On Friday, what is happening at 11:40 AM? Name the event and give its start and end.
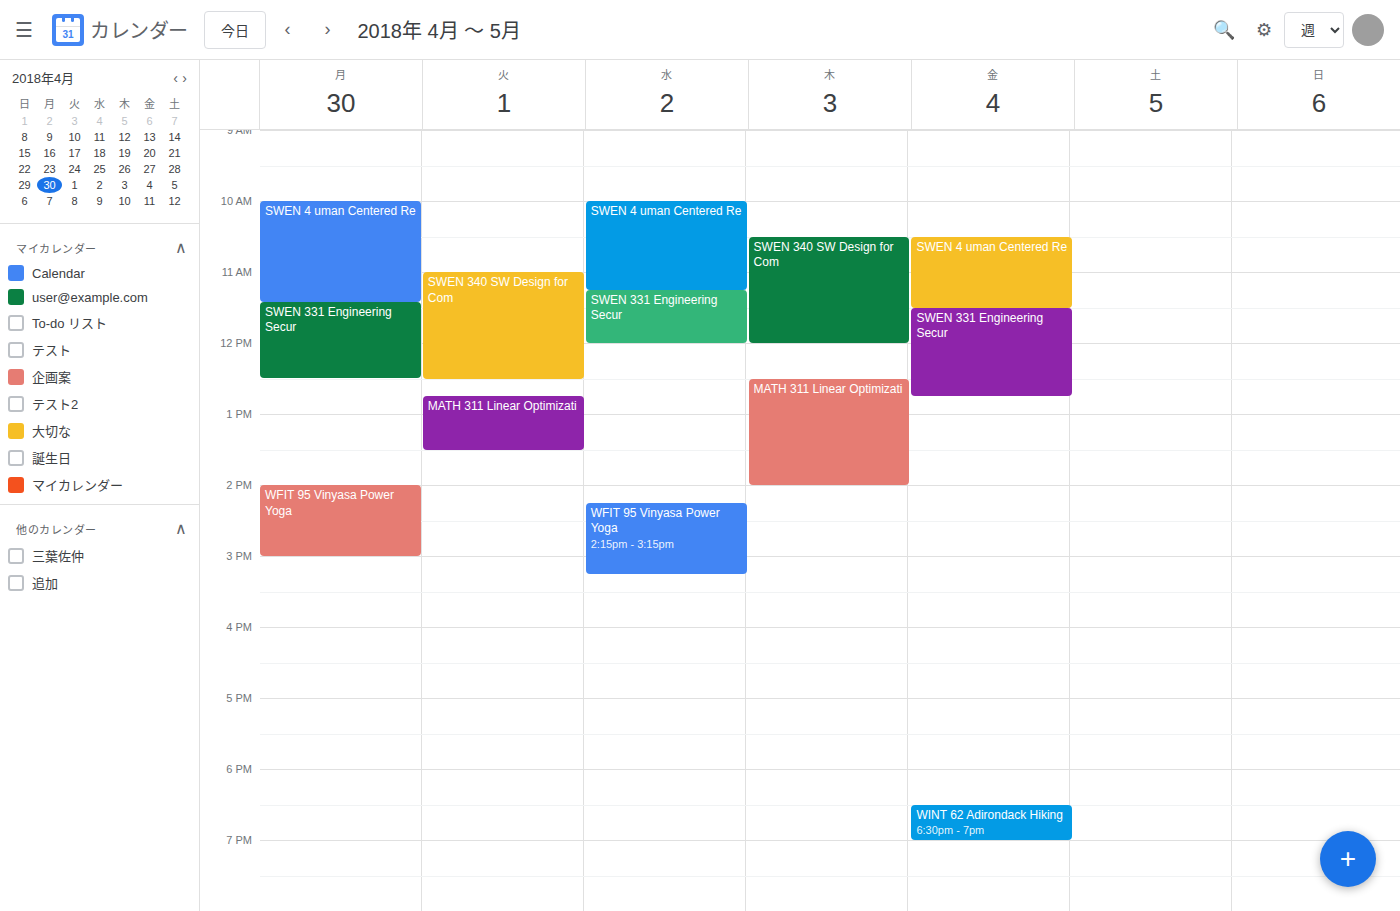
"SWEN 331 Engineering Secur", 11:30 AM to 12:45 PM